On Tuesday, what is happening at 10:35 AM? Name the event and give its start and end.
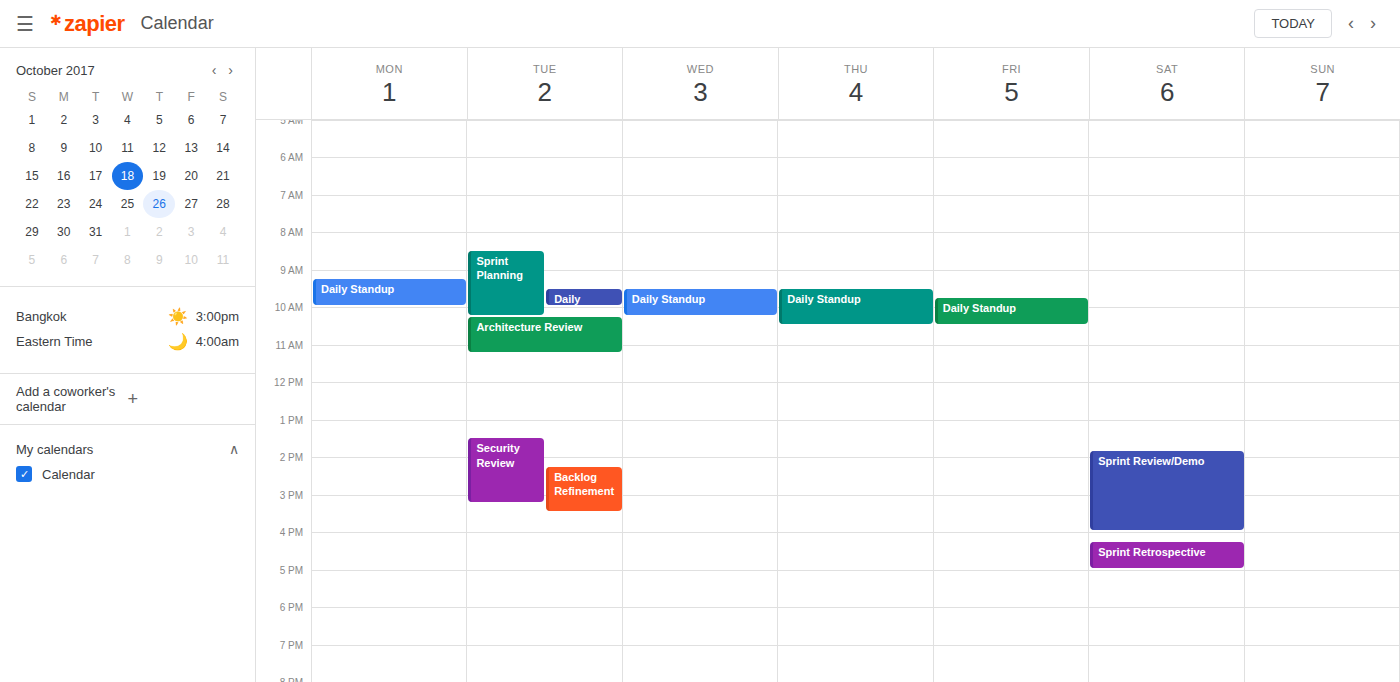
"Architecture Review", 10:15 AM to 11:15 AM